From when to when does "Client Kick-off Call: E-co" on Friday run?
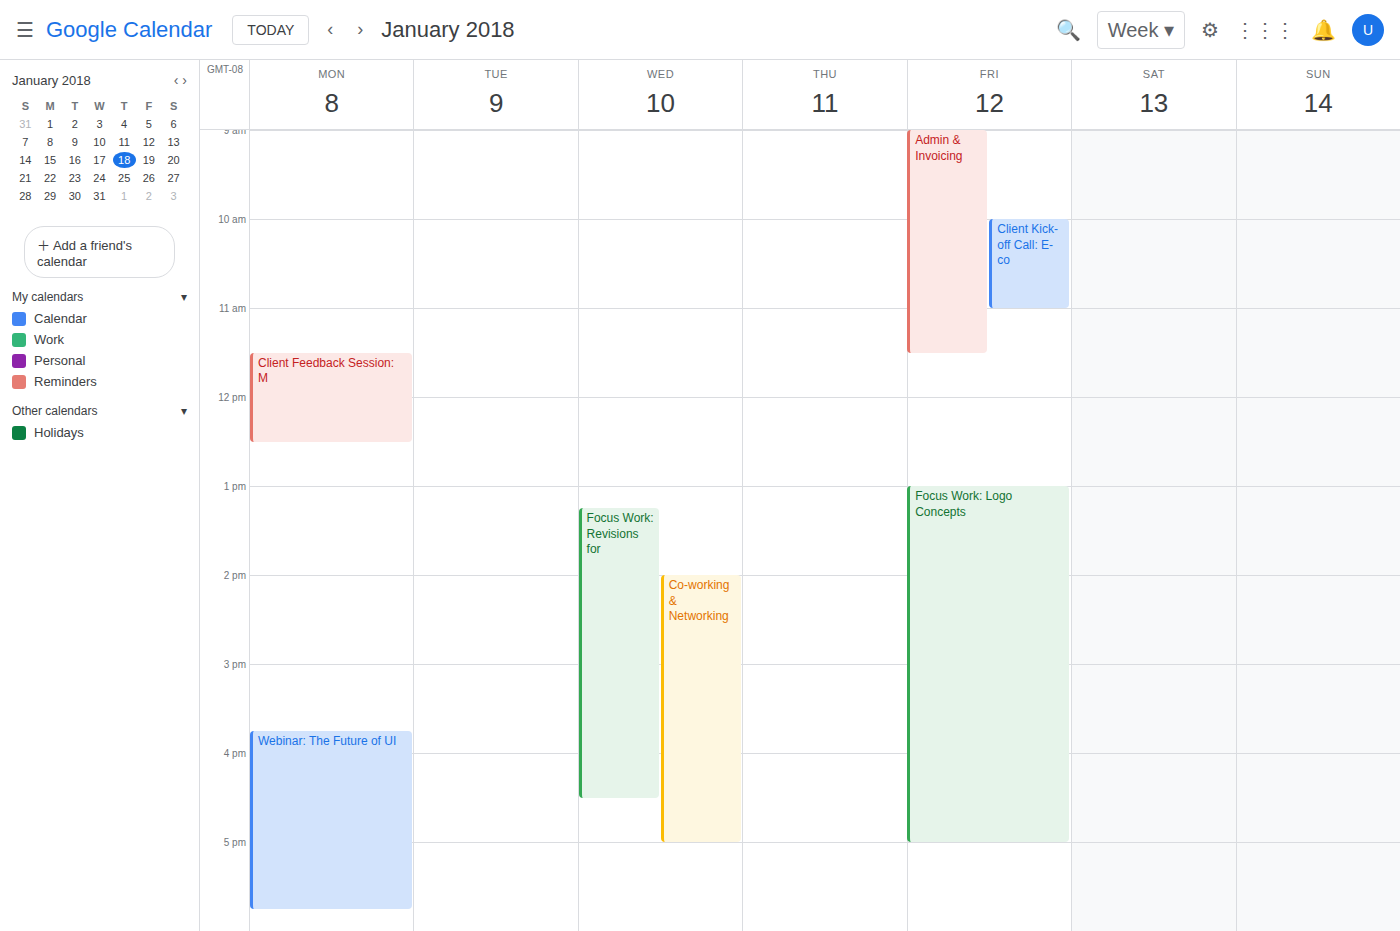
10:00 AM to 11:00 AM